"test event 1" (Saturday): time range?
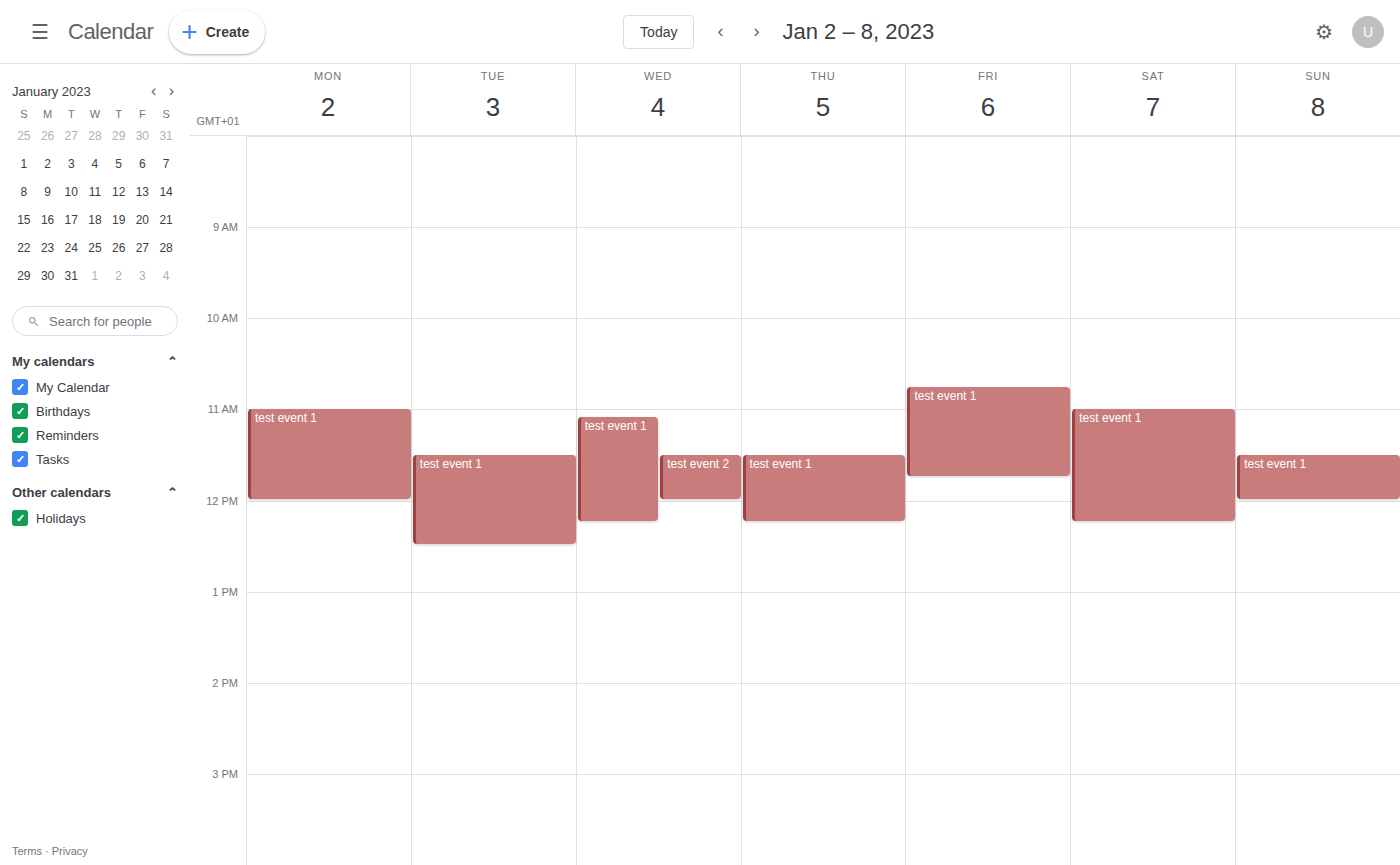
11:00 to 12:15